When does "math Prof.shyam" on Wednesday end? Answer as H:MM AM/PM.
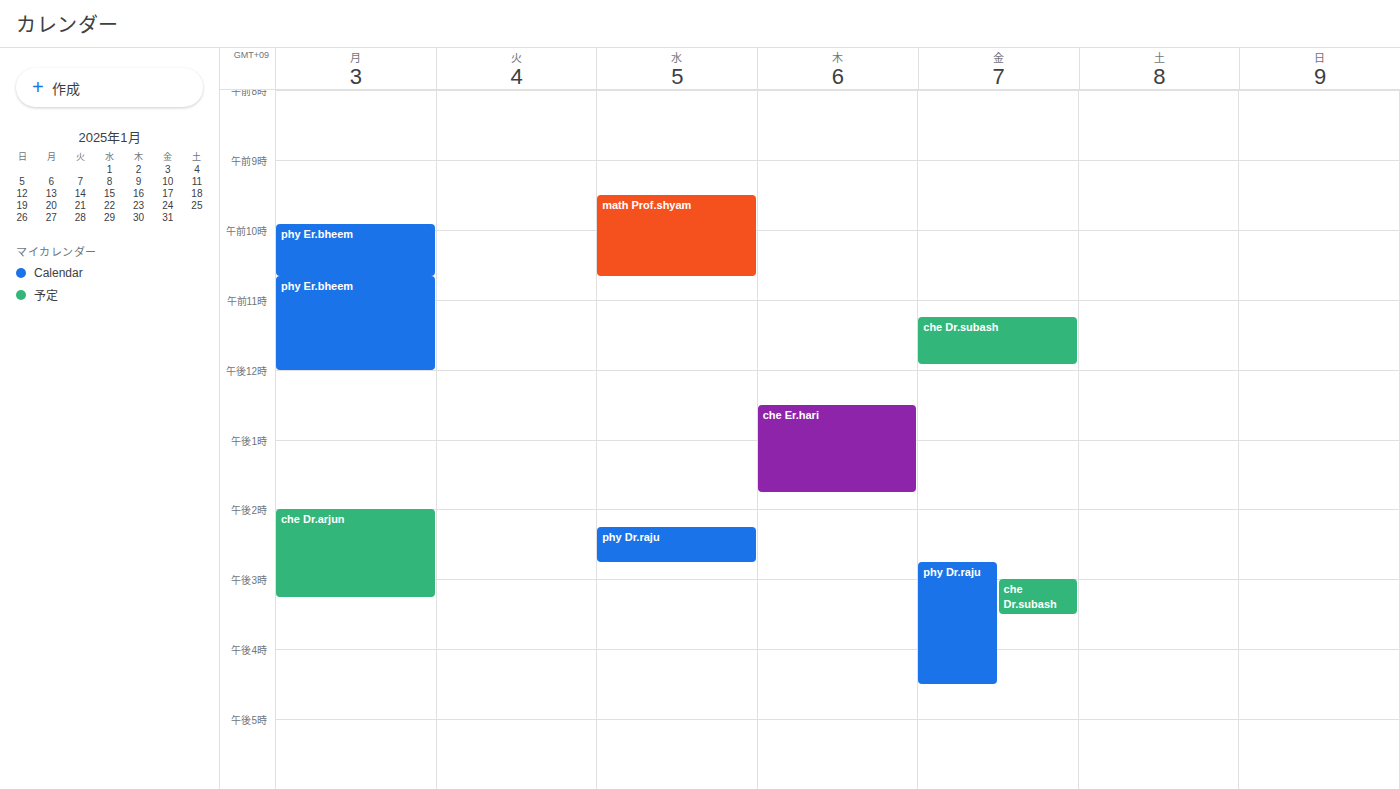
10:40 AM